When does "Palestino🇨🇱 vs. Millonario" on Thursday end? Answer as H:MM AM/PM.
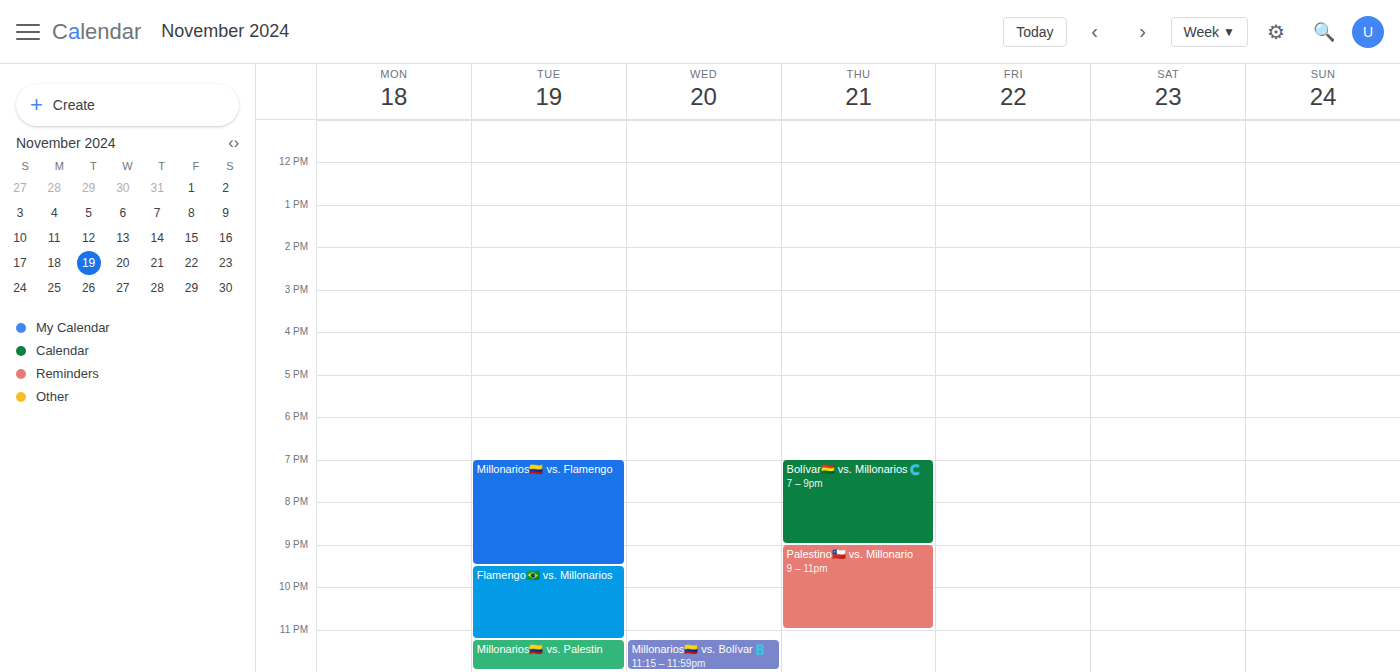
11:00 PM